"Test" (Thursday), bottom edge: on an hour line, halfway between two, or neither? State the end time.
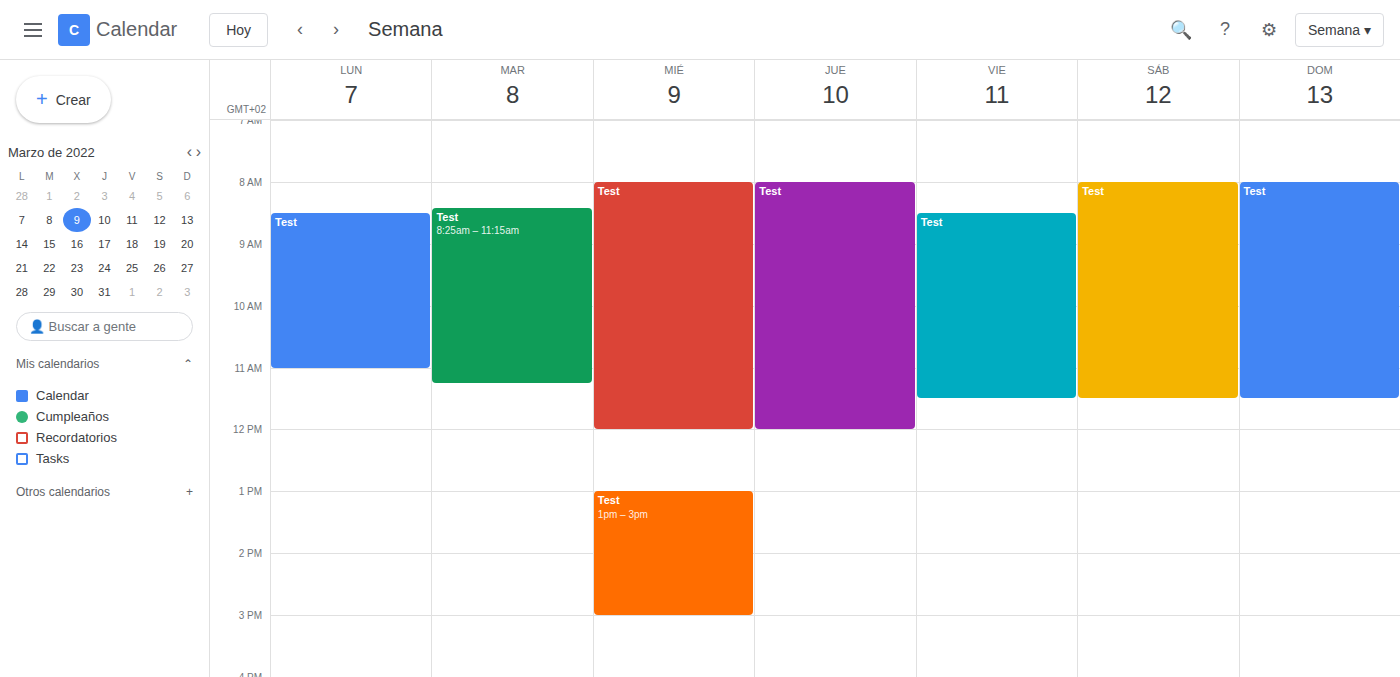
12:00 -- exactly on the 12:00 line.